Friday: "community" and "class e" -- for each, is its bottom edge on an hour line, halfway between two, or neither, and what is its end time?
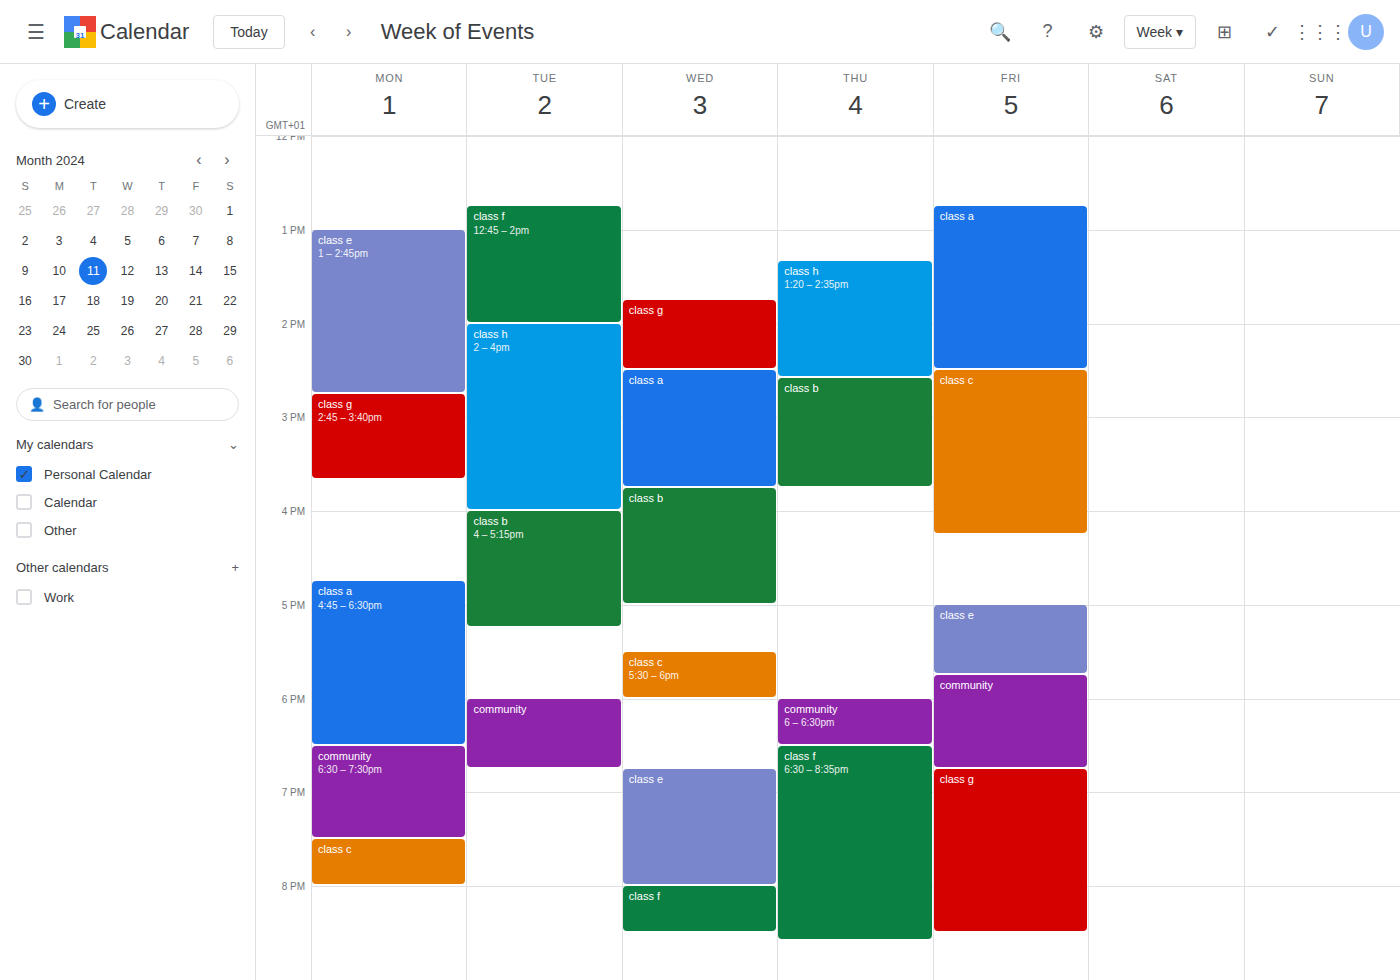
"community": 6:45 PM, neither: three quarters of the way from the 6 PM line to the 7 PM line. "class e": 5:45 PM, neither: three quarters of the way from the 5 PM line to the 6 PM line.